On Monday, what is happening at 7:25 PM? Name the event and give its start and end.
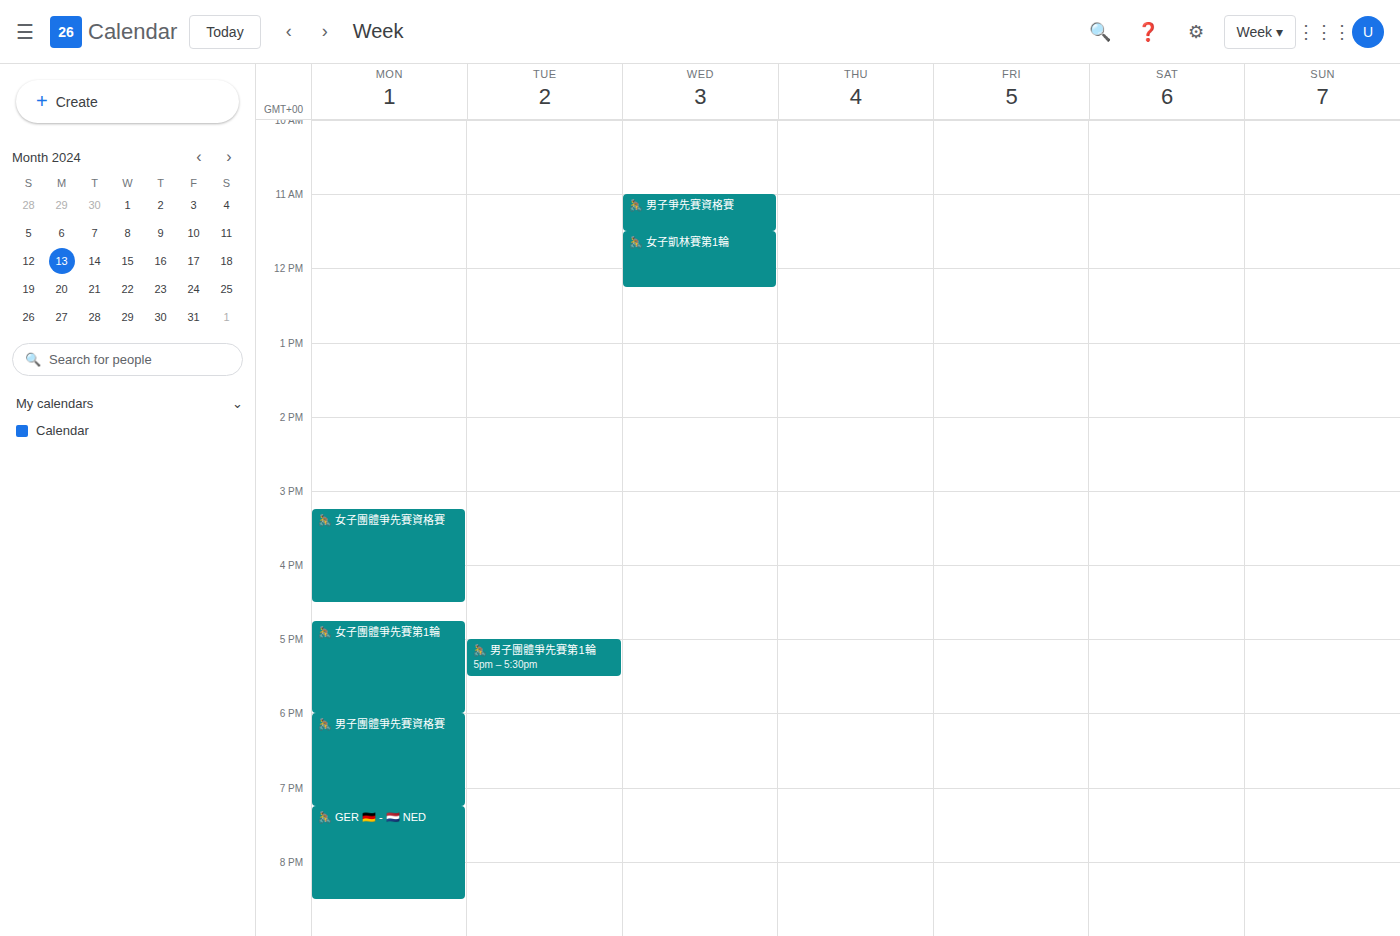
"🚴 GER 🇩🇪 - 🇳🇱 NED", 7:15 PM to 8:30 PM